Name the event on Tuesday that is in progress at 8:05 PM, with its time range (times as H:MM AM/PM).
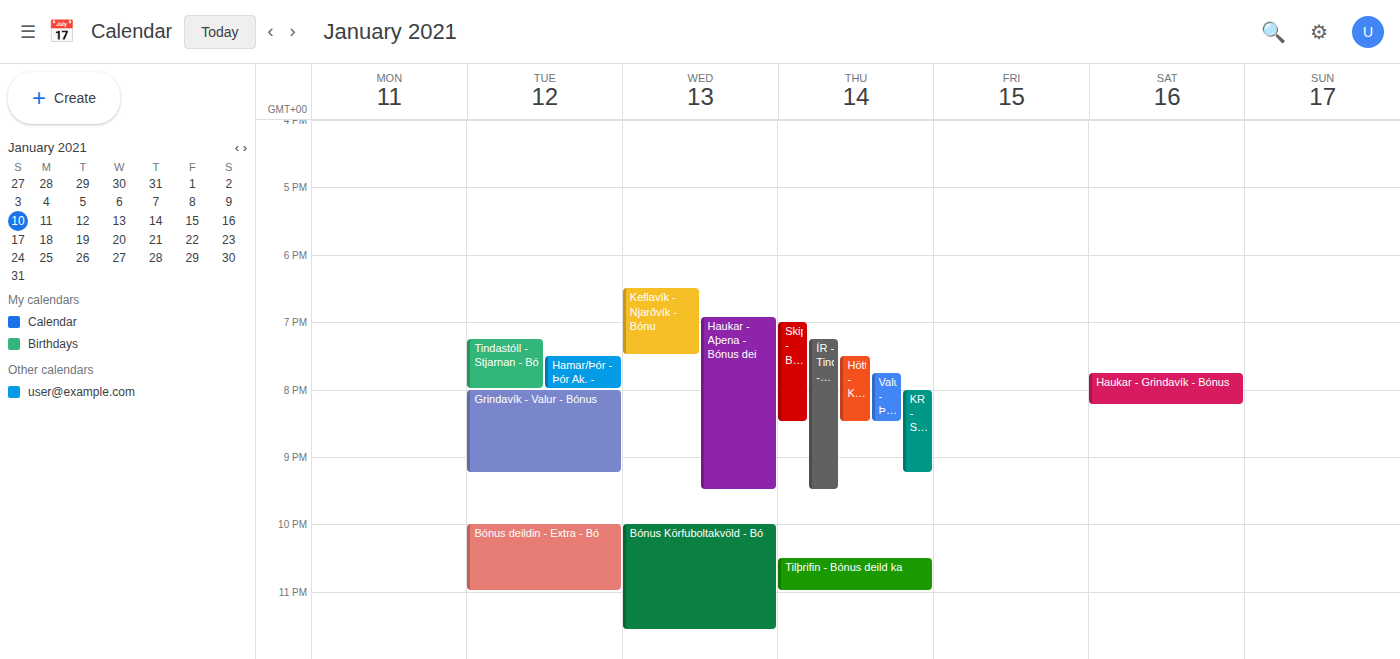
"Grindavík - Valur - Bónus", 8:00 PM to 9:15 PM